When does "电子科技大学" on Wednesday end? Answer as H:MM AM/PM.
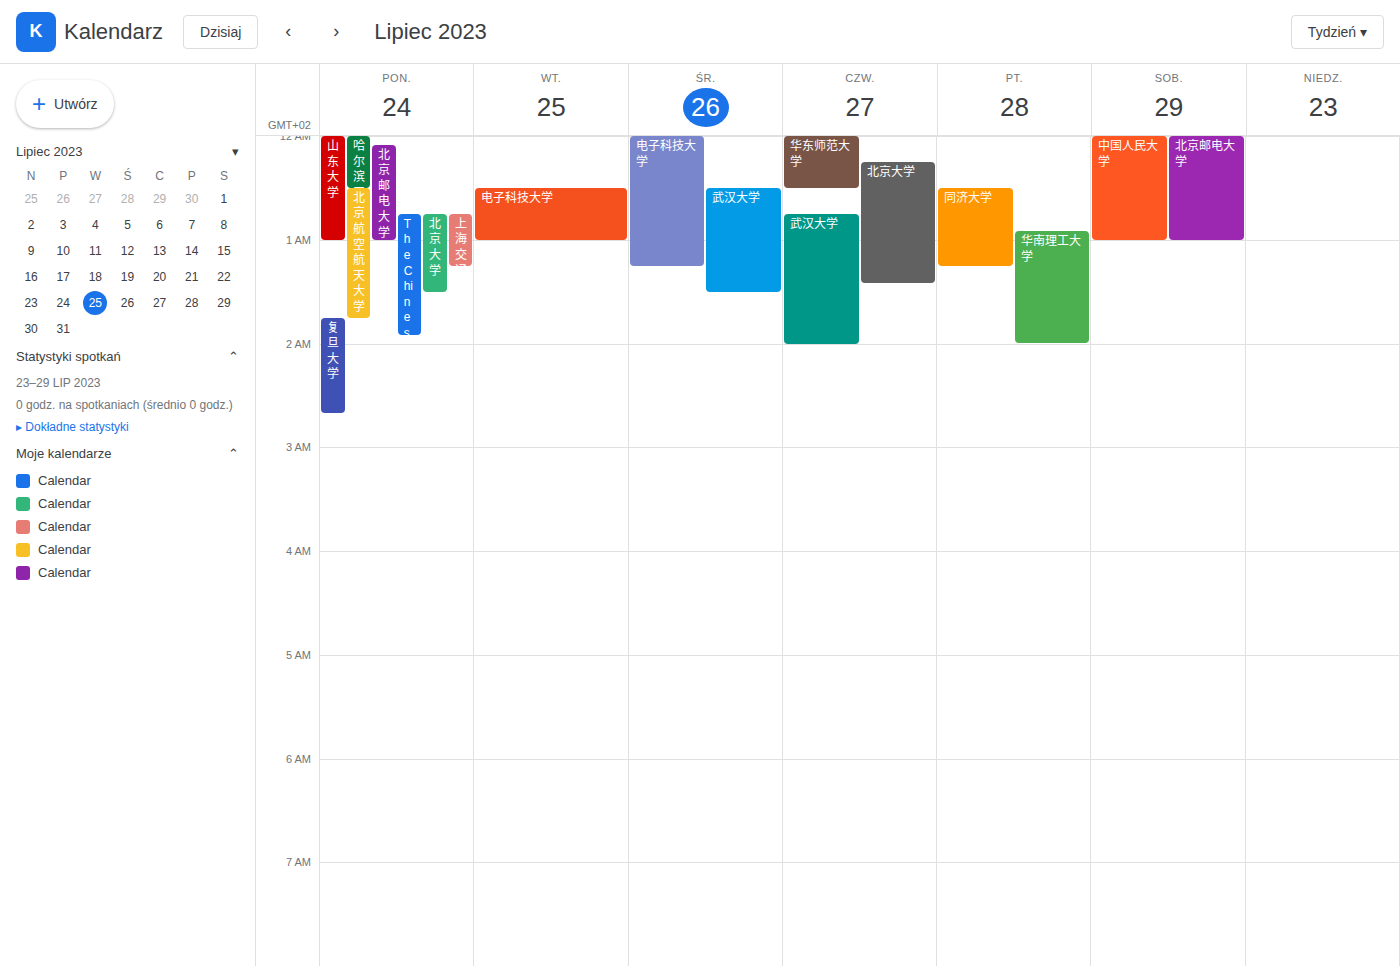
1:15 AM